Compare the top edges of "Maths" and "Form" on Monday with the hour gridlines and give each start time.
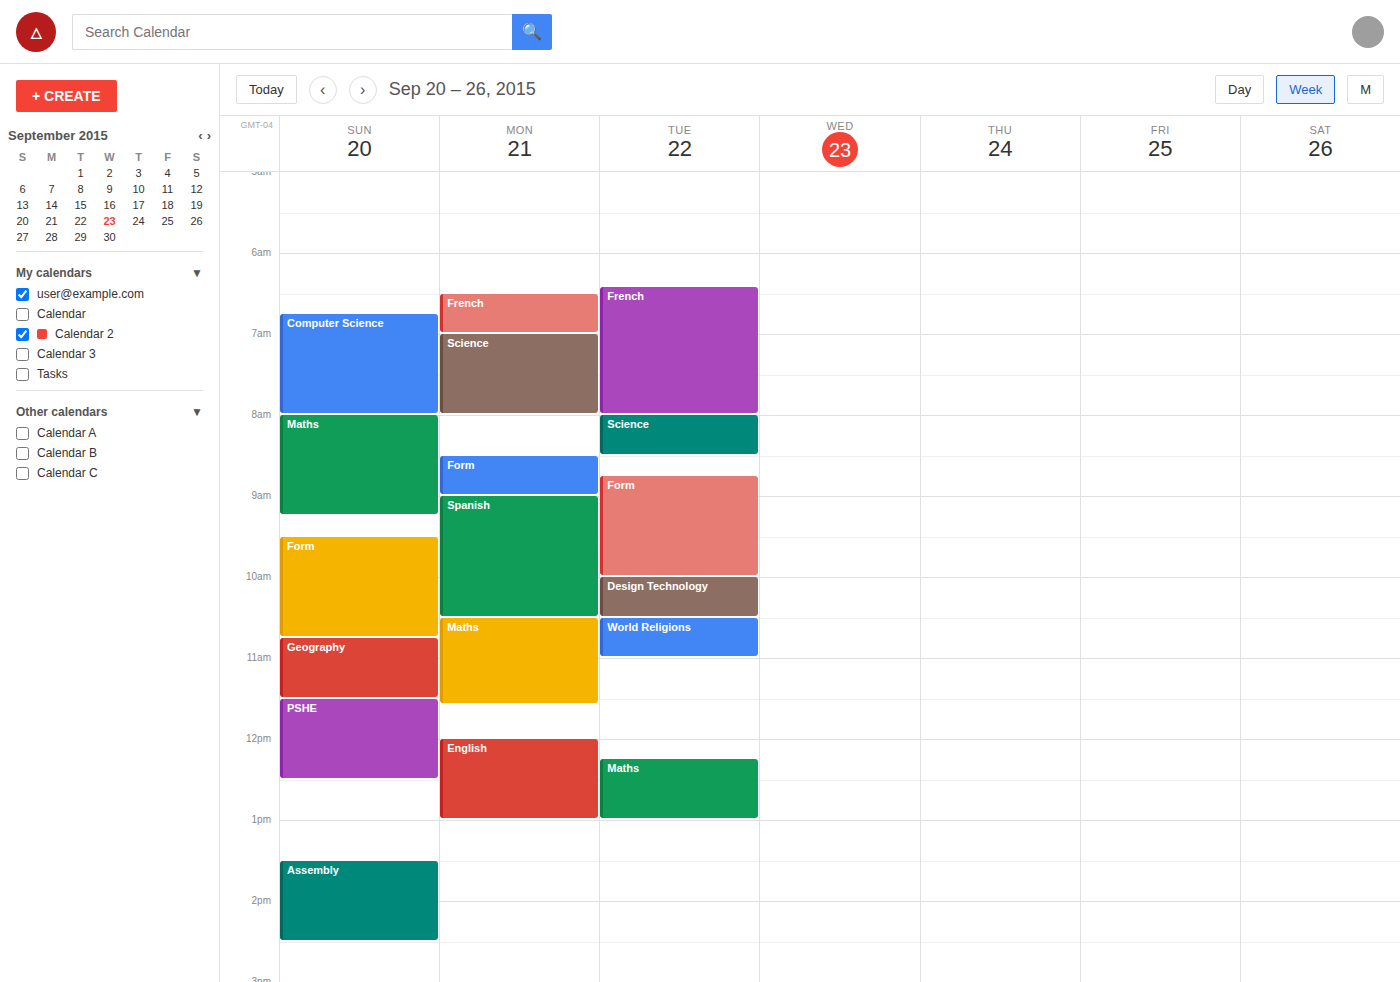
"Maths": 10:30, halfway between the 10:00 and 11:00 lines. "Form": 08:30, halfway between the 08:00 and 09:00 lines.